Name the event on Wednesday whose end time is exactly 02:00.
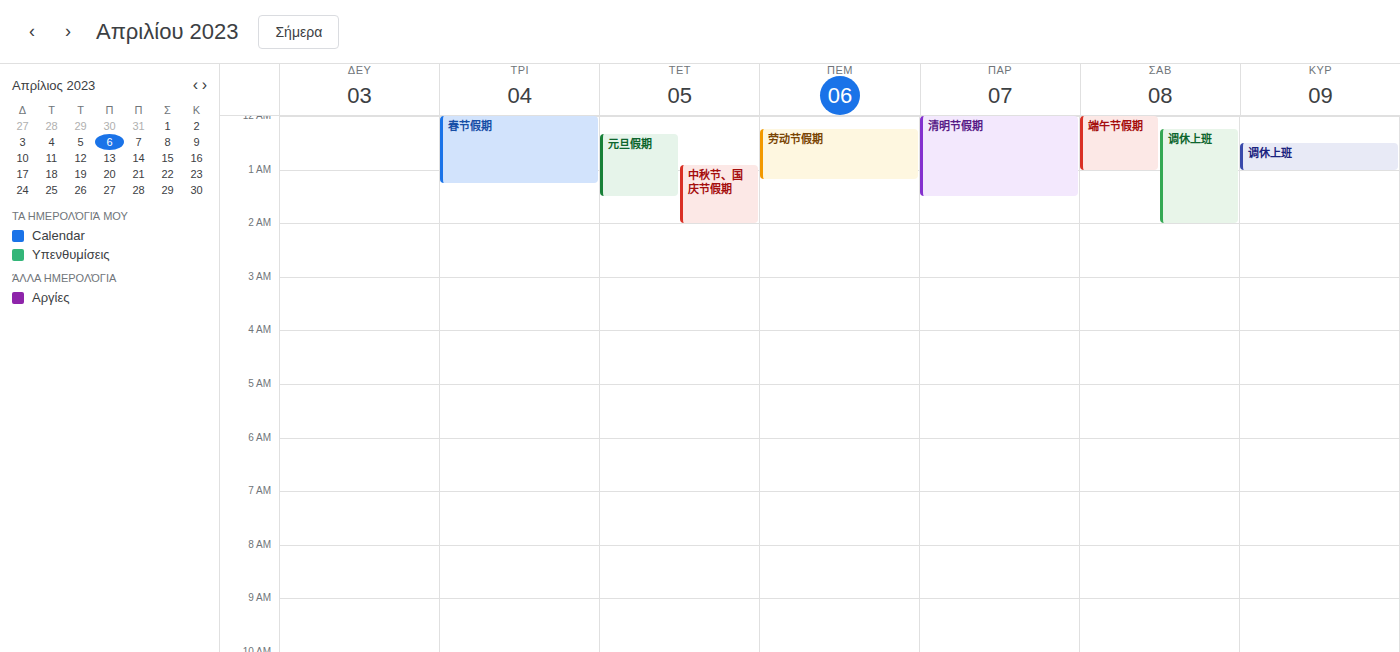
"中秋节、国庆节假期"